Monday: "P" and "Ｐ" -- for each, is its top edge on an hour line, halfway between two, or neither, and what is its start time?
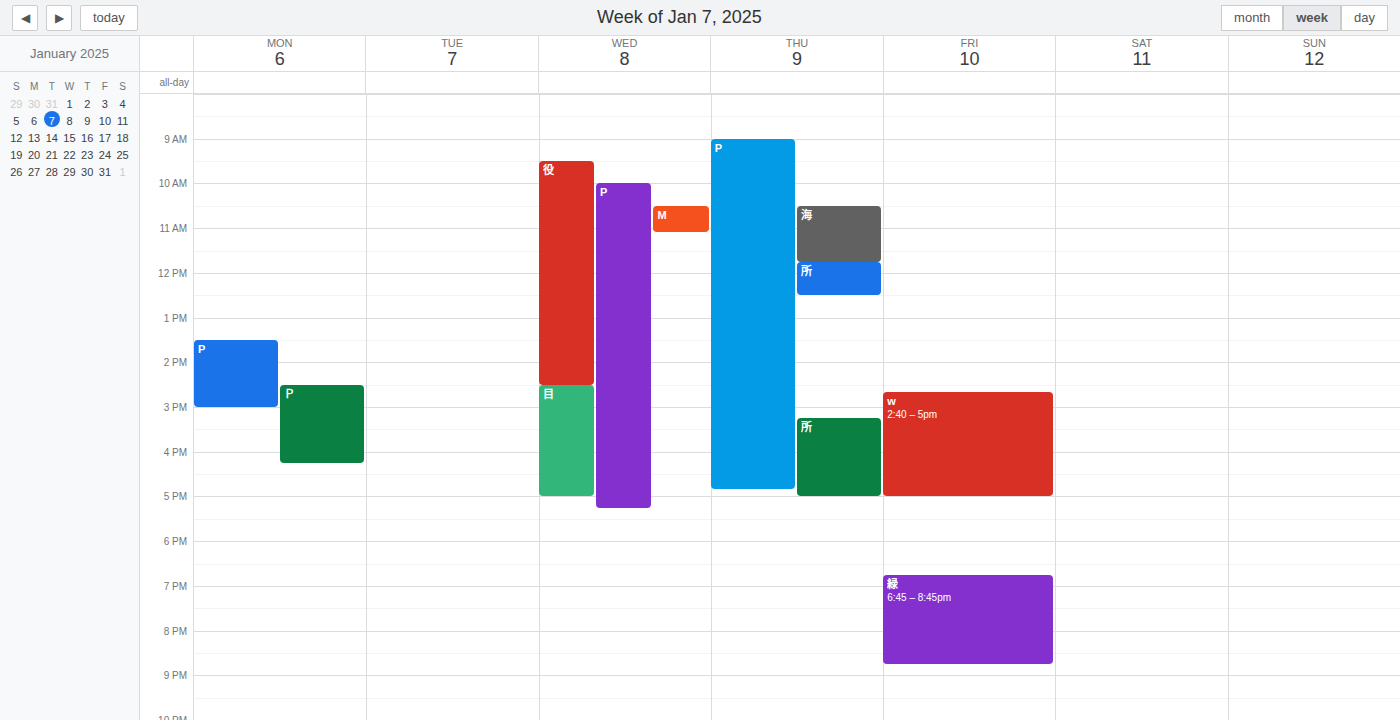
"P": 1:30 PM, halfway between the 1 PM and 2 PM lines. "Ｐ": 2:30 PM, halfway between the 2 PM and 3 PM lines.